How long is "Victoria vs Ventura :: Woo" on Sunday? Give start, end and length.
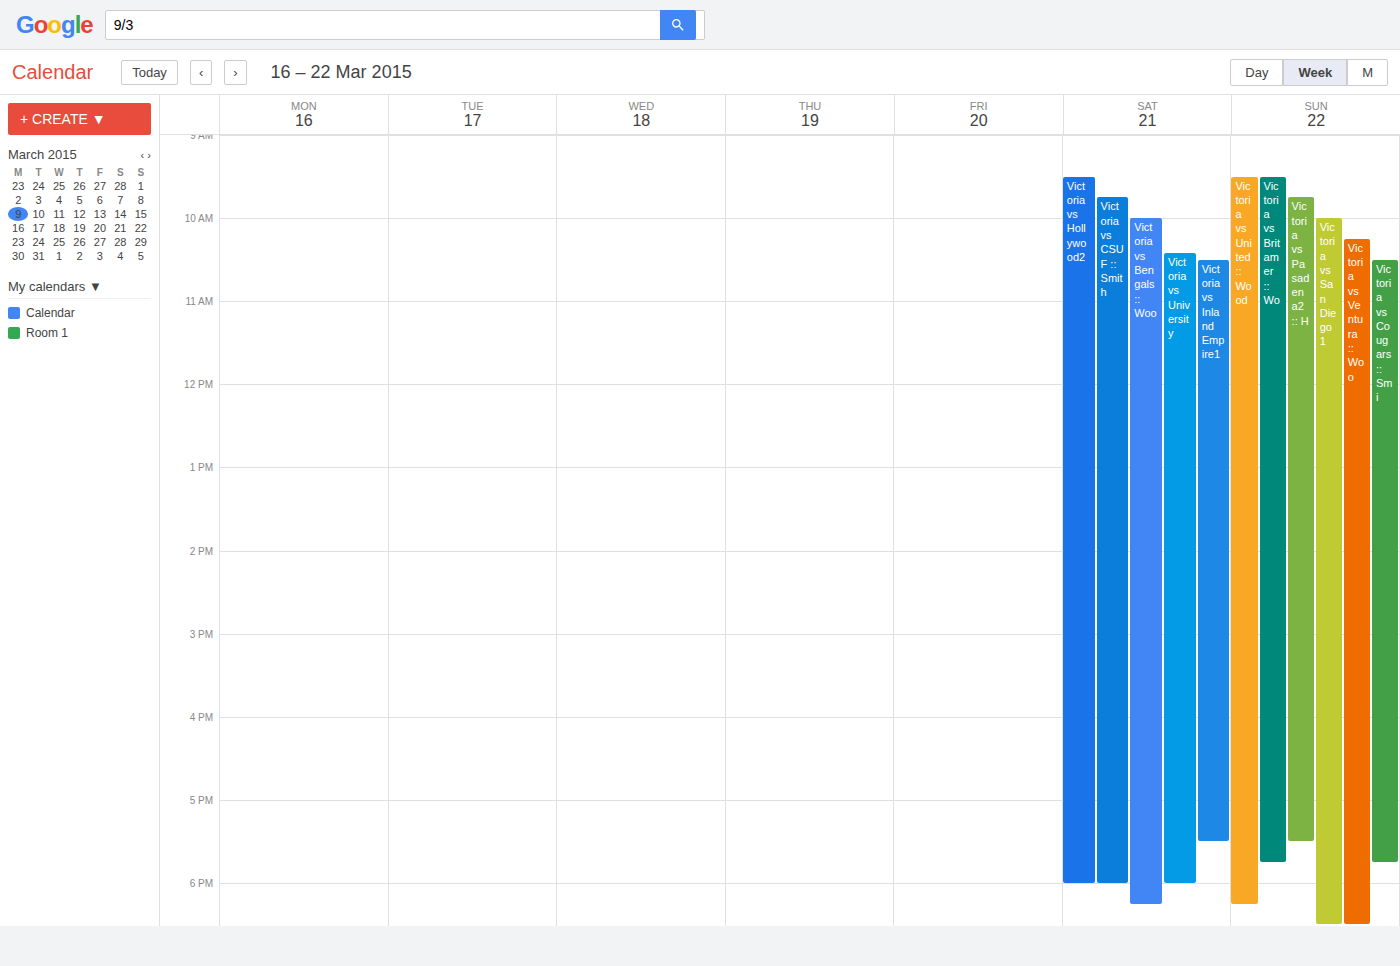
10:15 AM to 6:30 PM, 8 hours 15 minutes